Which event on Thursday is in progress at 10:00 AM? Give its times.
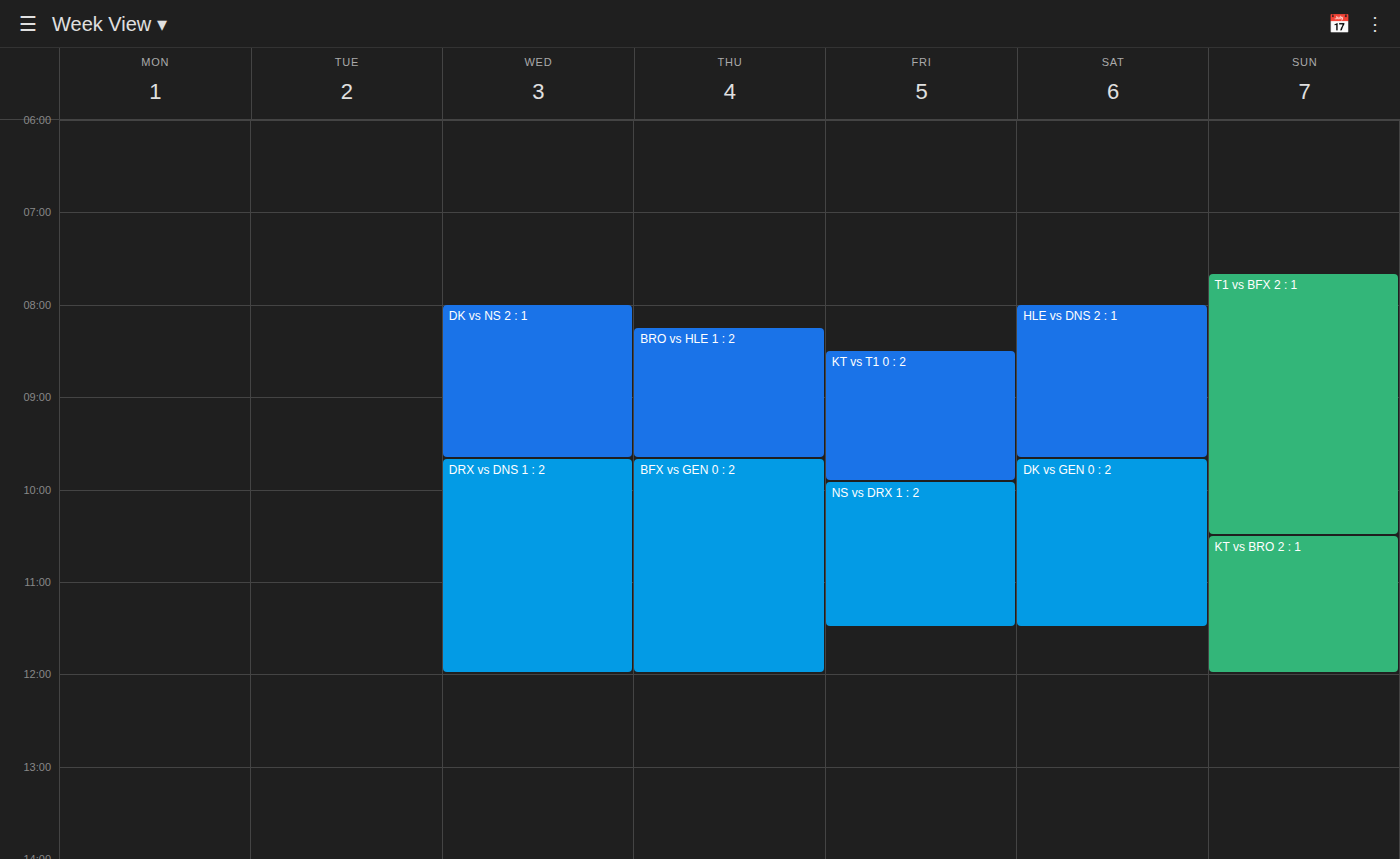
"BFX vs GEN 0 : 2", 9:40 AM to 12:00 PM